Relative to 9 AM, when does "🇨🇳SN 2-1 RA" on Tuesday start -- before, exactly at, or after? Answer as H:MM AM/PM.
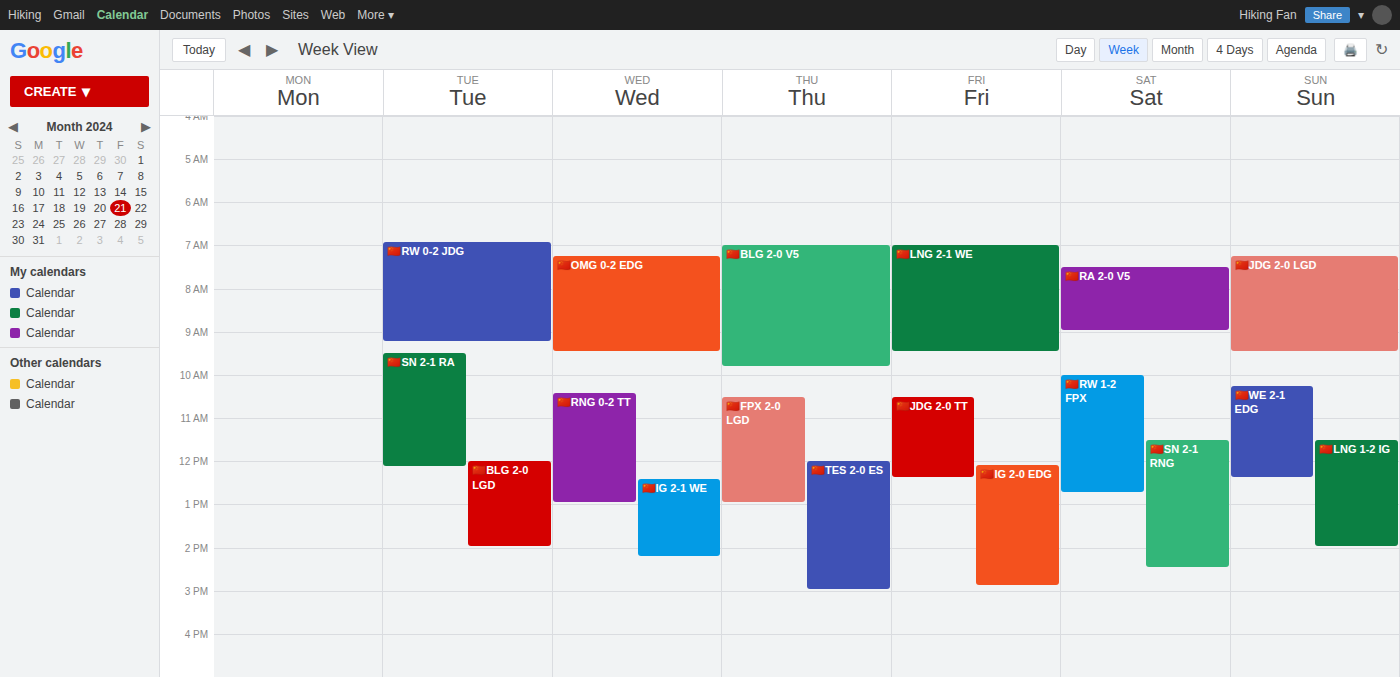
9:30 AM -- after 9 AM, 30 minutes below the 9 AM line.